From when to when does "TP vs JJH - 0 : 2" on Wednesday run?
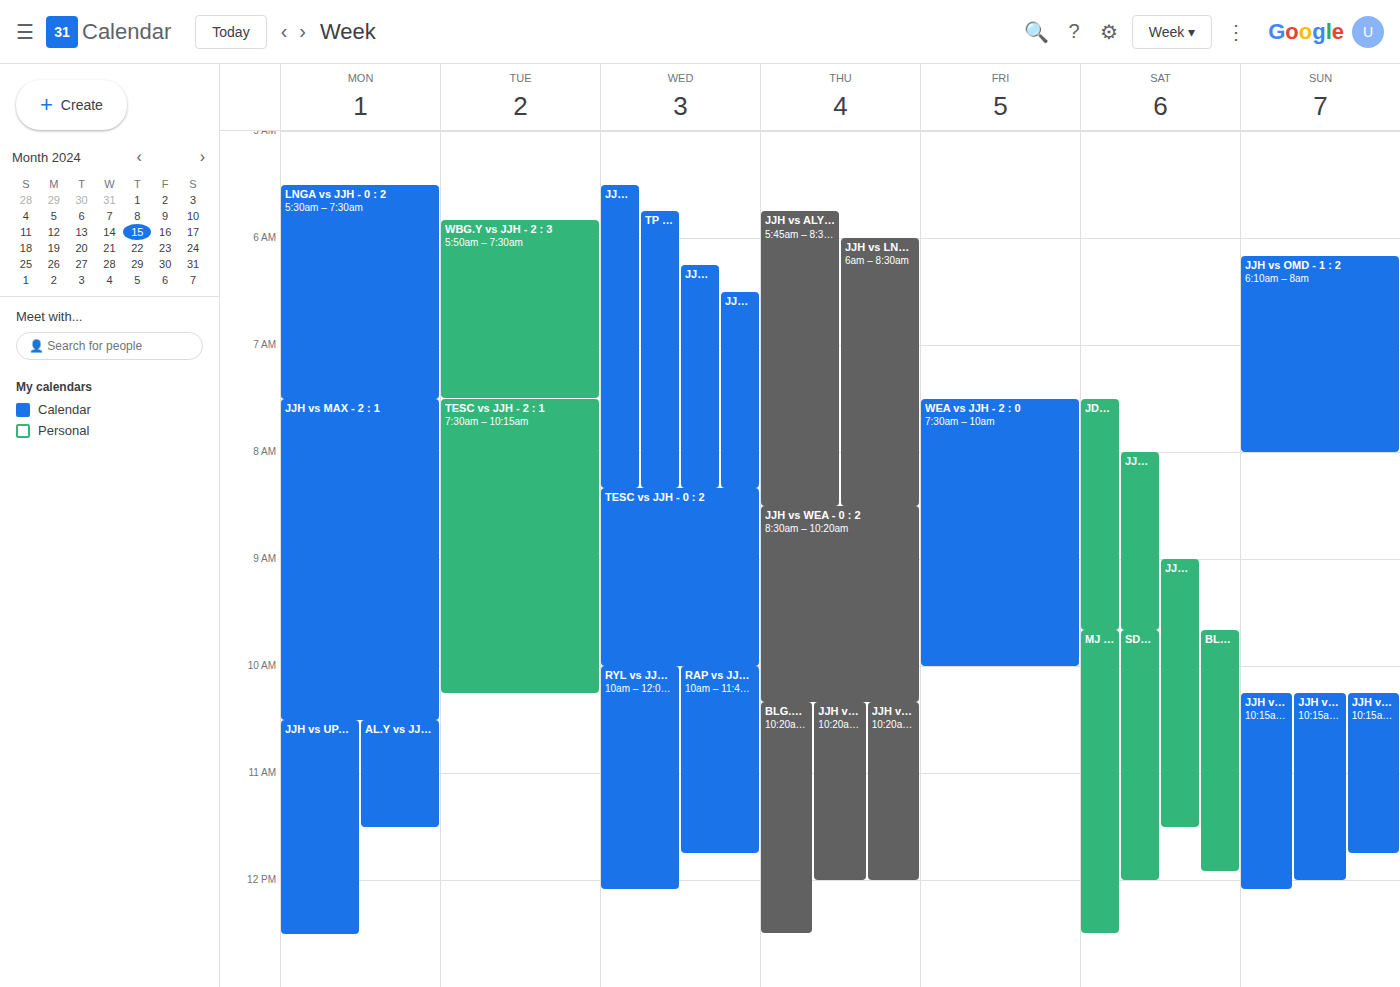
5:45 AM to 8:20 AM